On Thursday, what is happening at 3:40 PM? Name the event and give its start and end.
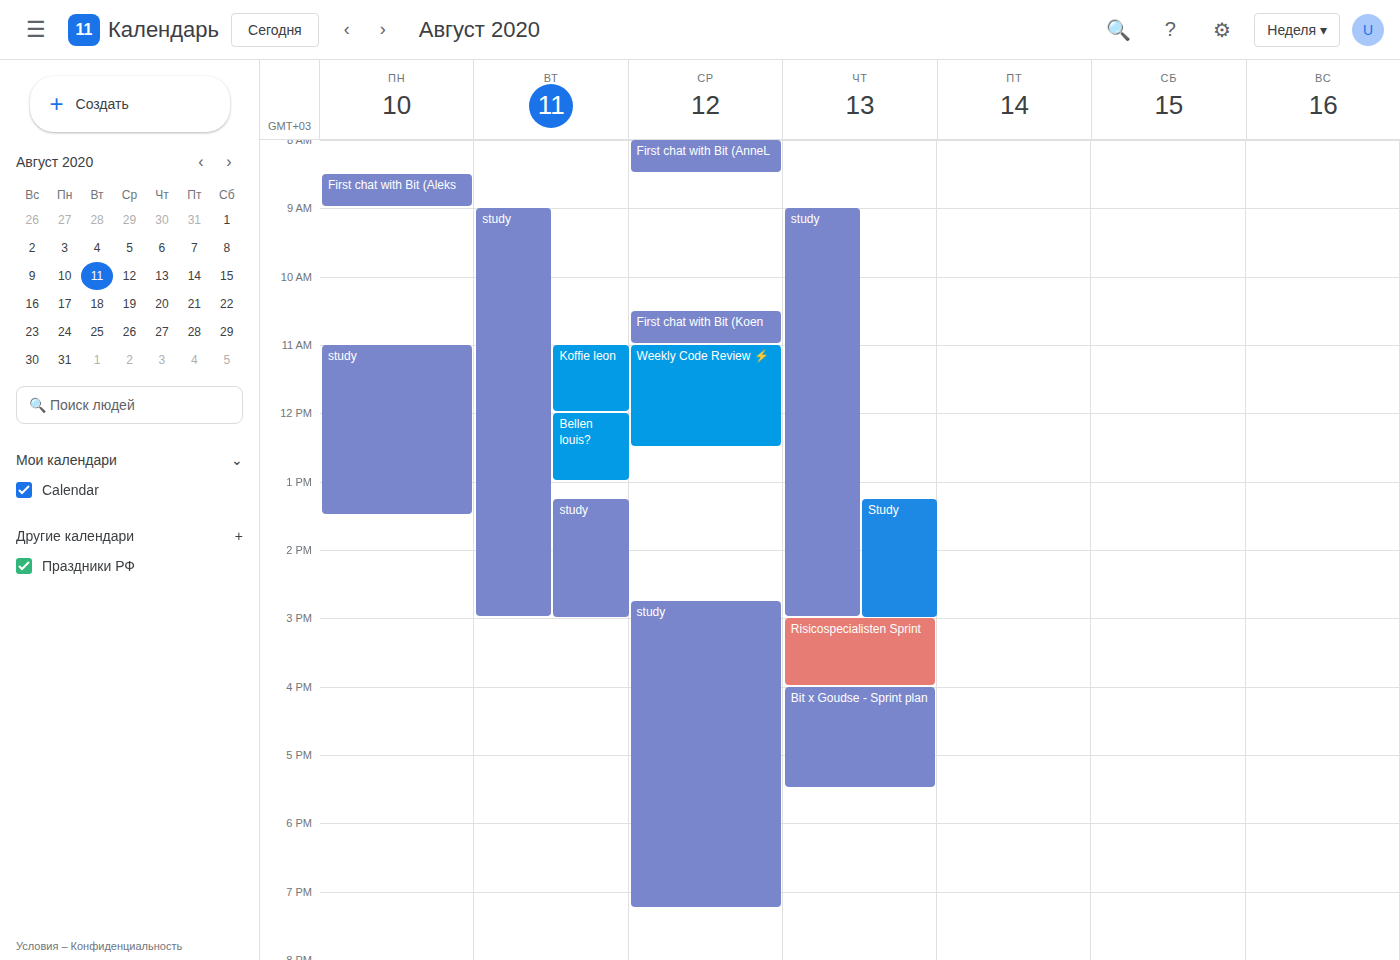
"Risicospecialisten Sprint", 3:00 PM to 4:00 PM